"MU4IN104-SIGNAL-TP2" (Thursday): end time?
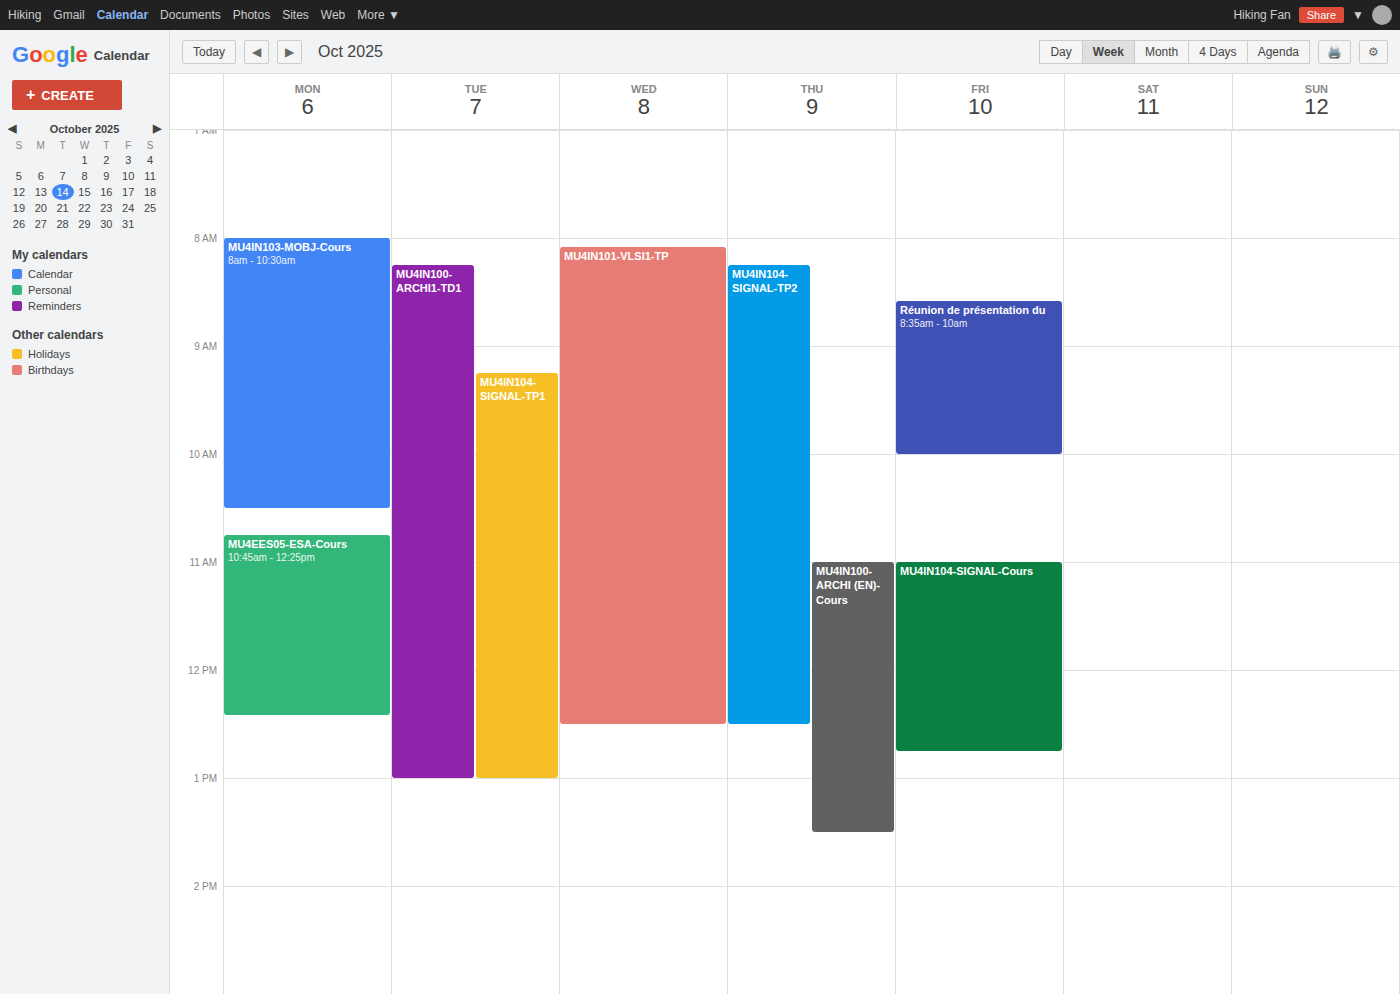
12:30 PM